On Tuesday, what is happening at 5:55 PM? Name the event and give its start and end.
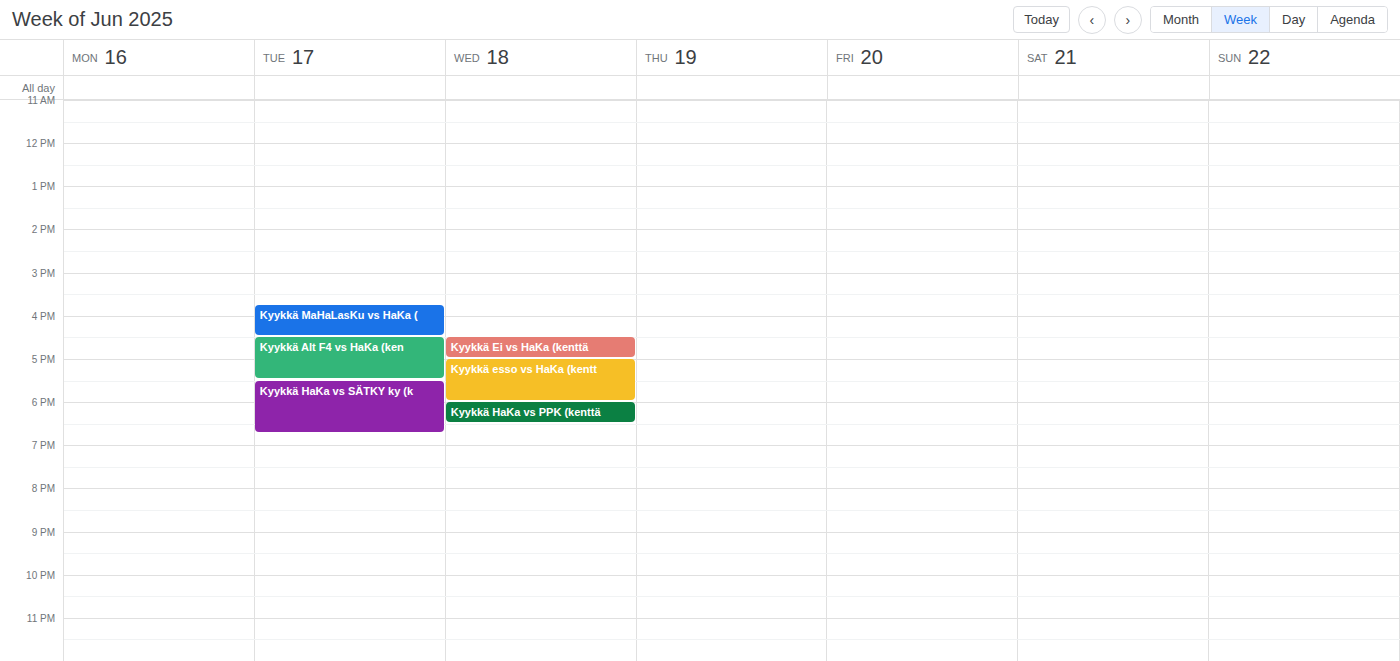
"Kyykkä HaKa vs SÄTKY ky (k", 5:30 PM to 6:45 PM